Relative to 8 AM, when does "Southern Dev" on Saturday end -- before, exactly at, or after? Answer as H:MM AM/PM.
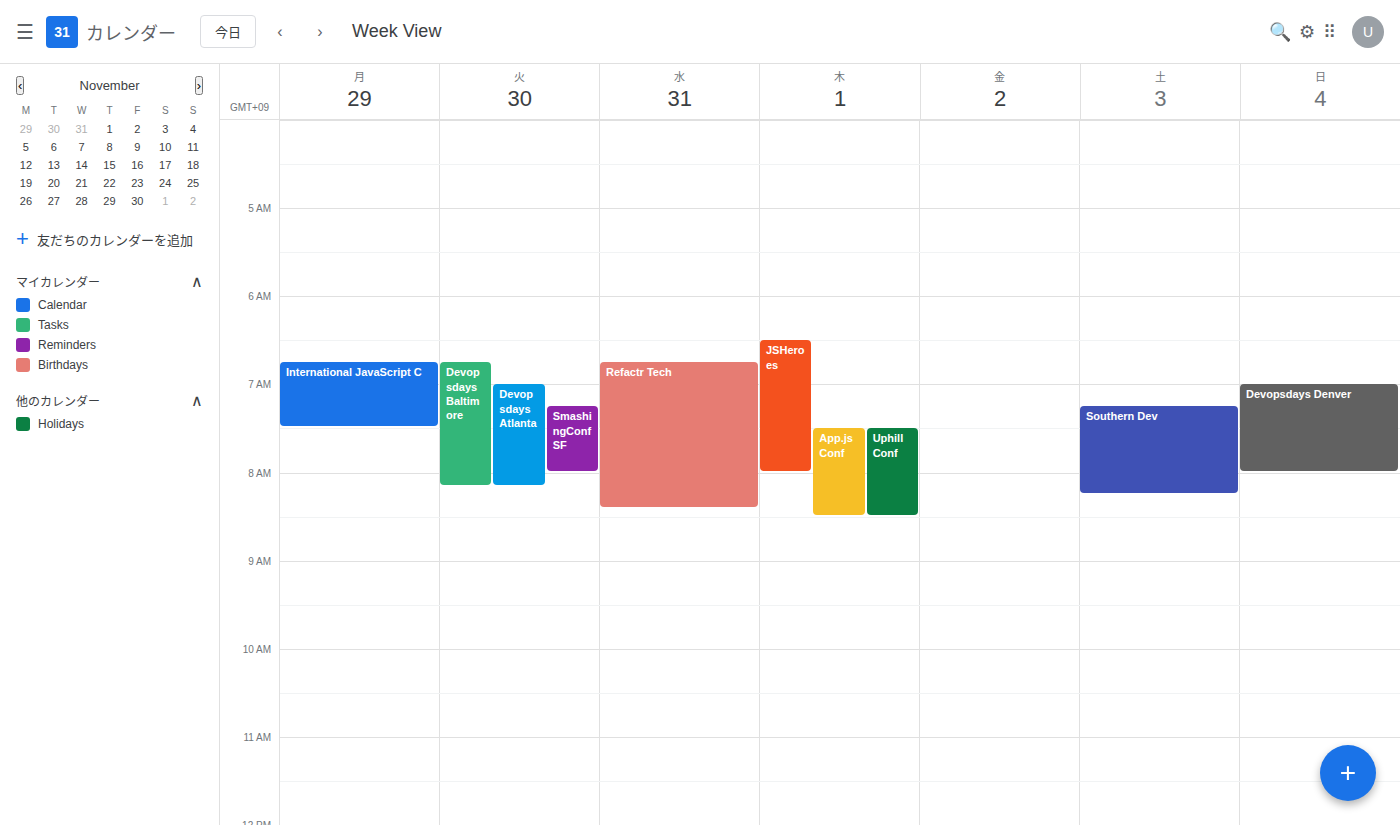
8:15 AM -- after 8 AM, 15 minutes below the 8 AM line.